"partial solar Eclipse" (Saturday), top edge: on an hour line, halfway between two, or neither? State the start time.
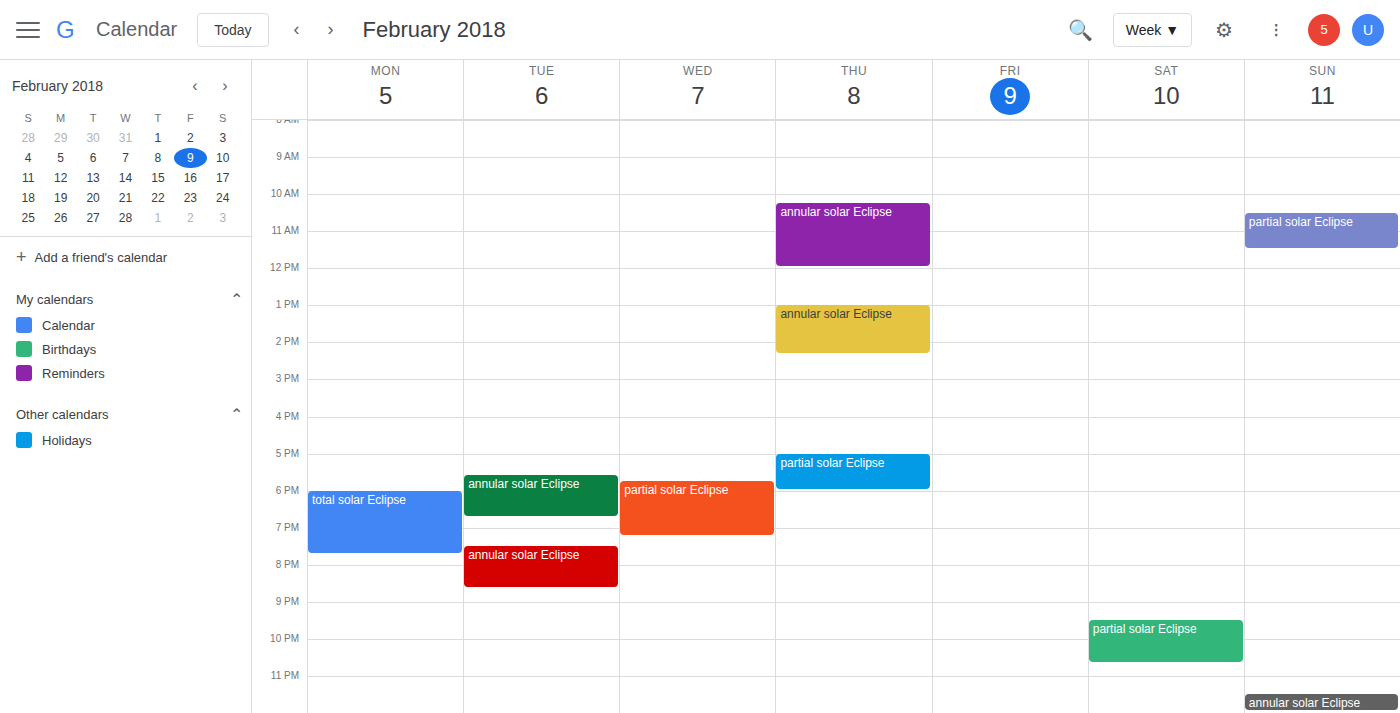
9:30 PM -- halfway between the 9 PM and 10 PM lines.